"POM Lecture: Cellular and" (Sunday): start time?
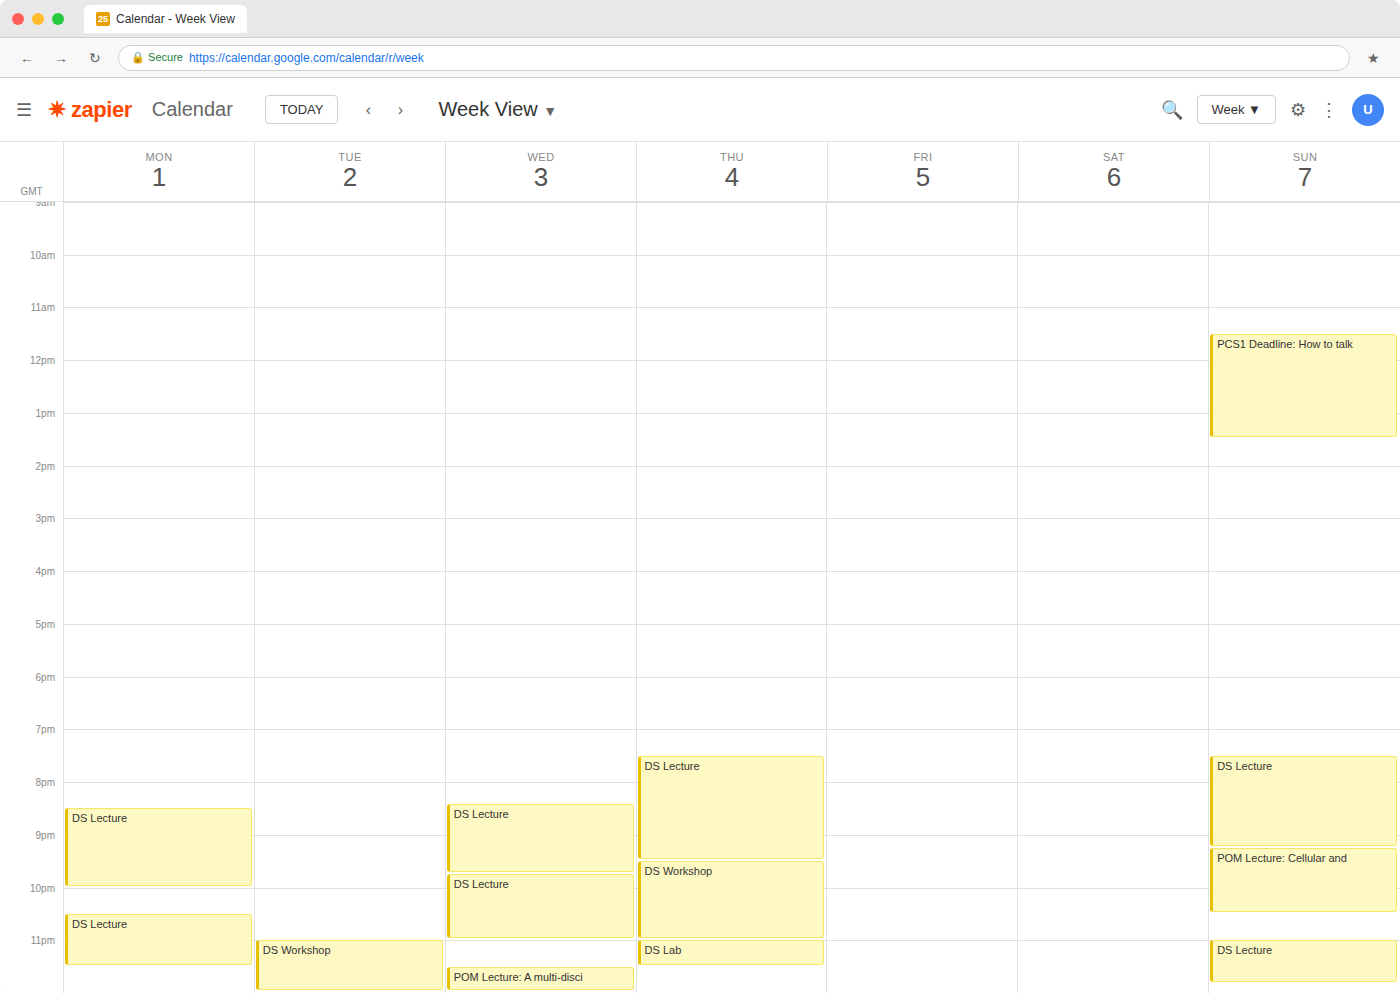
9:15 PM